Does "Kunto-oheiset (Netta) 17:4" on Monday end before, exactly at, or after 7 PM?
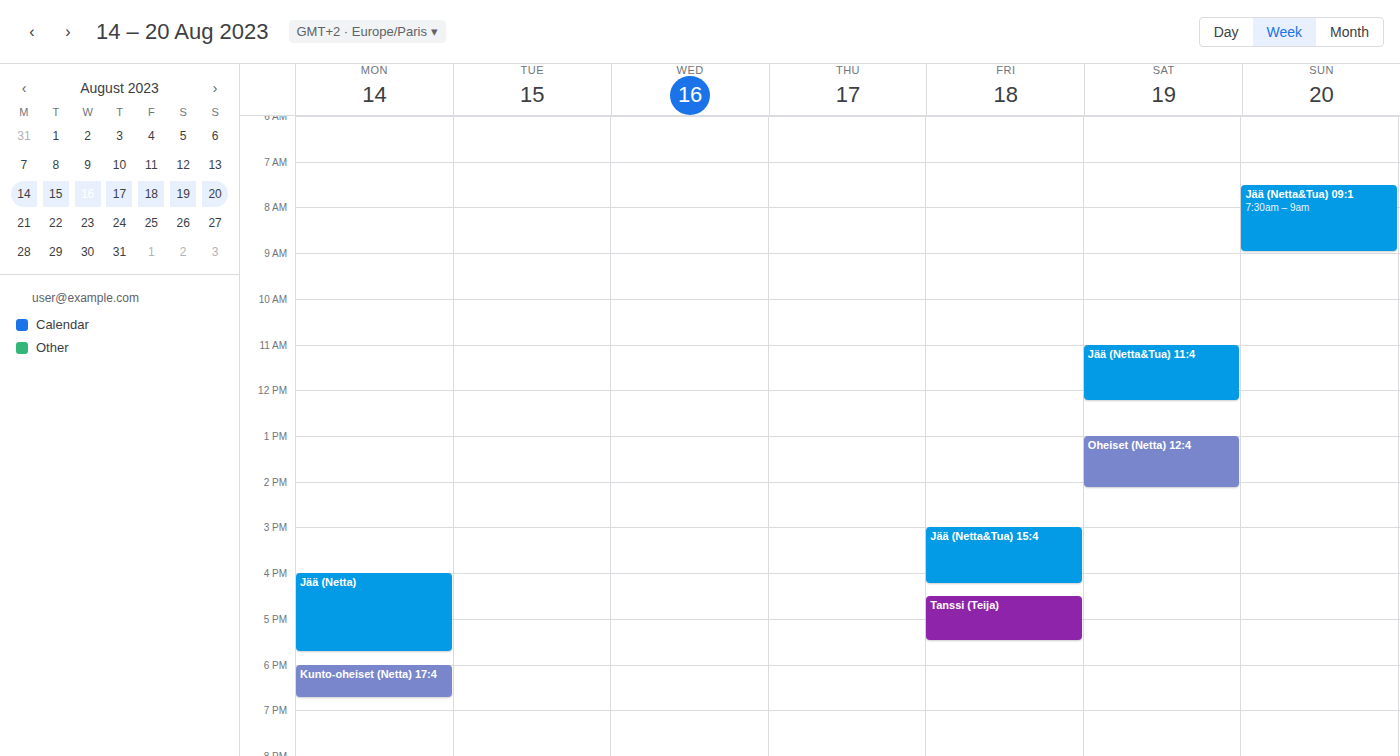
6:45 PM -- before 7 PM, 15 minutes above the 7 PM line.